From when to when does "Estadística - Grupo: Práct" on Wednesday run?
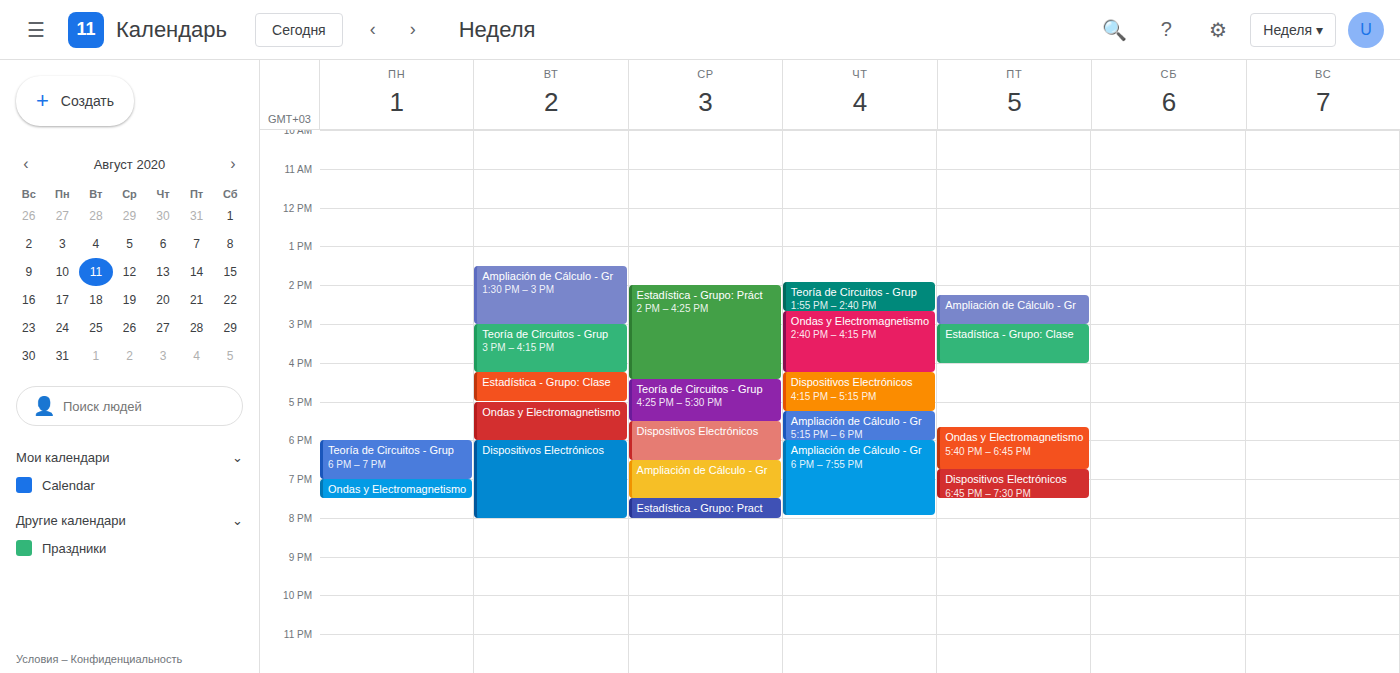
2:00 PM to 4:25 PM